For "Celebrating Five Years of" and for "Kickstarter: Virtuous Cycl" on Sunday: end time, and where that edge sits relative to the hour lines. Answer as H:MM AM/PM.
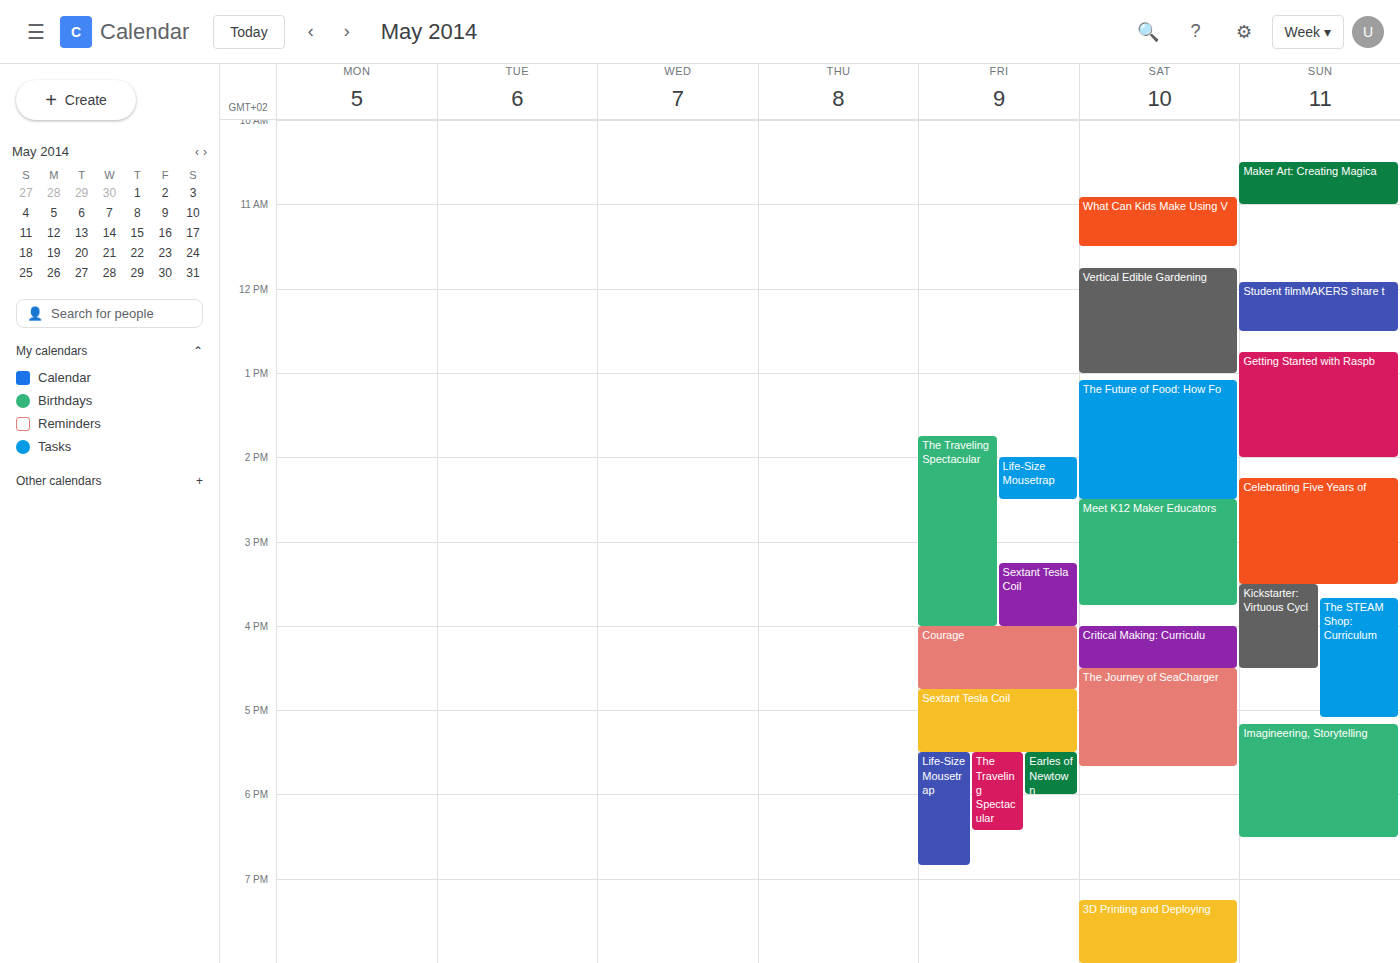
"Celebrating Five Years of": 3:30 PM, halfway between the 3 PM and 4 PM lines. "Kickstarter: Virtuous Cycl": 4:30 PM, halfway between the 4 PM and 5 PM lines.